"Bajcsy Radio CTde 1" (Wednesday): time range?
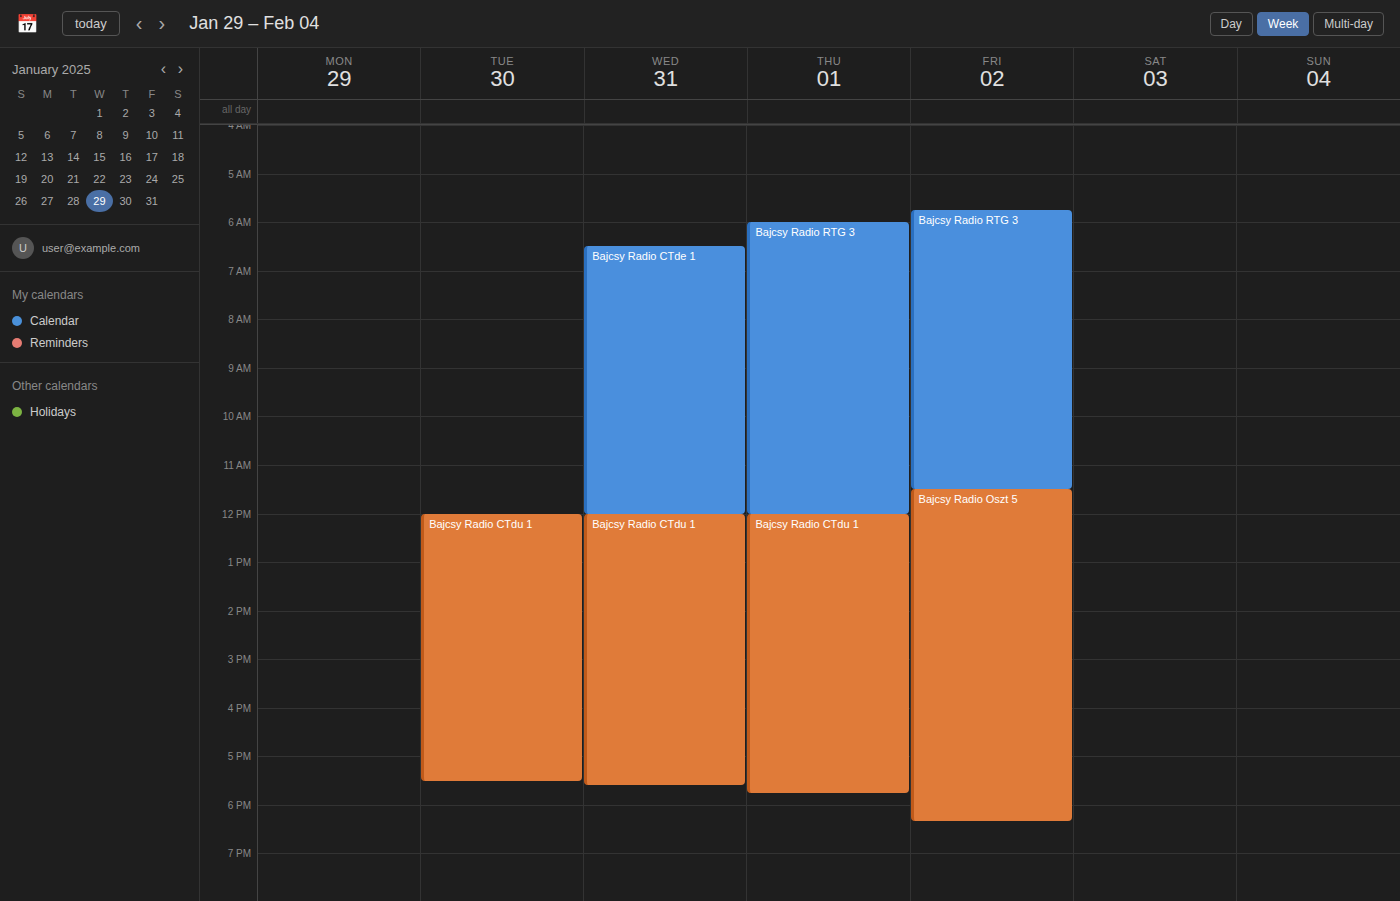
6:30 AM to 12:00 PM